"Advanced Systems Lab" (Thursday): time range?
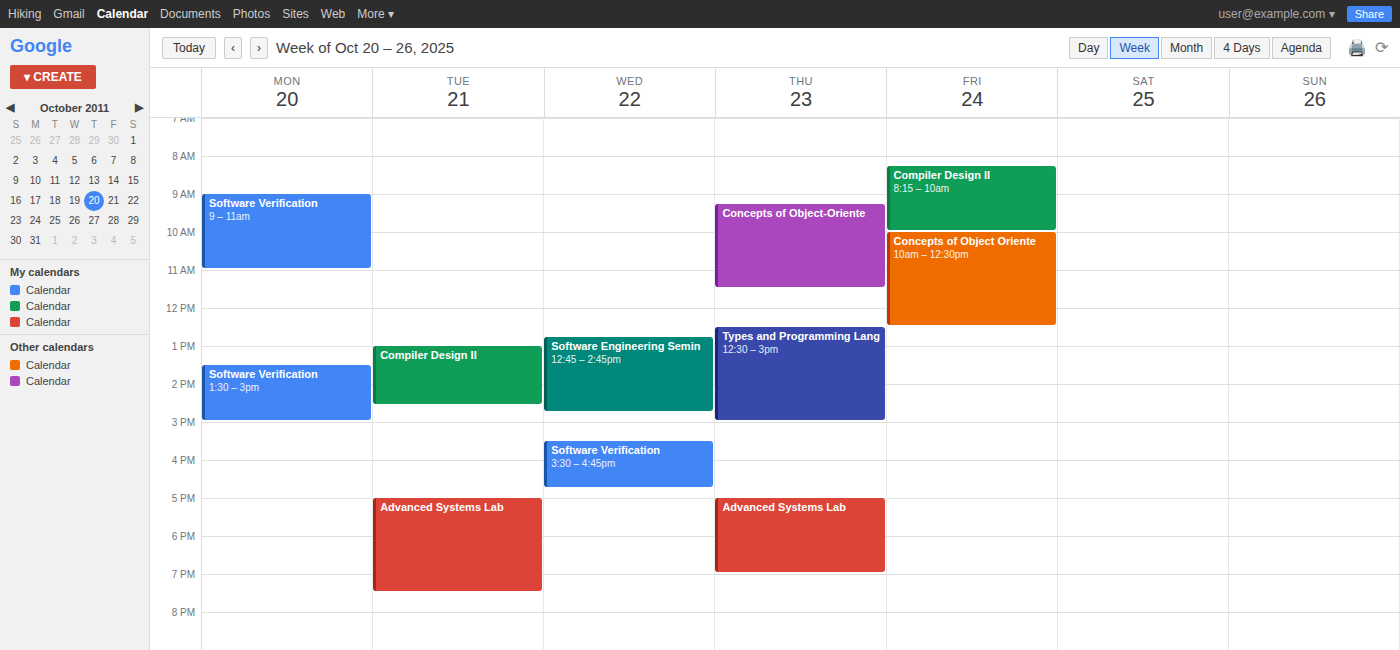
5:00 PM to 7:00 PM